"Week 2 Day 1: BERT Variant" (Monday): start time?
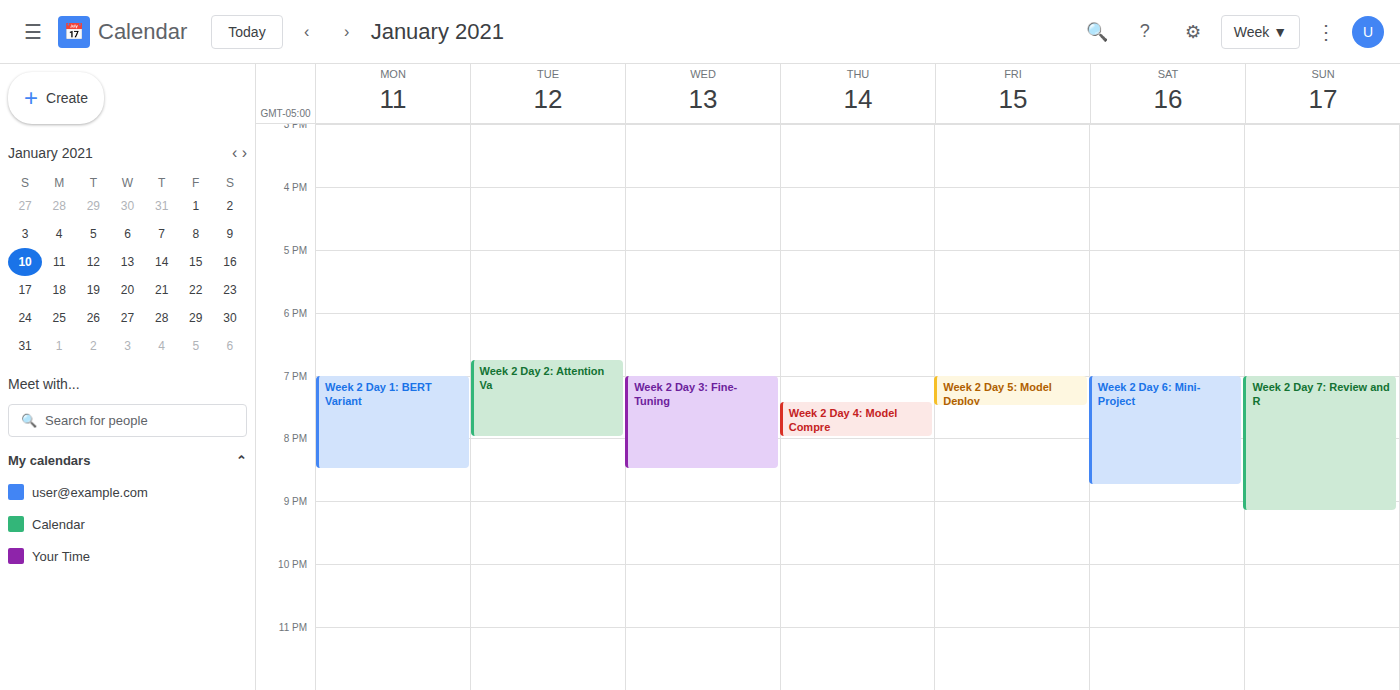
7:00 PM